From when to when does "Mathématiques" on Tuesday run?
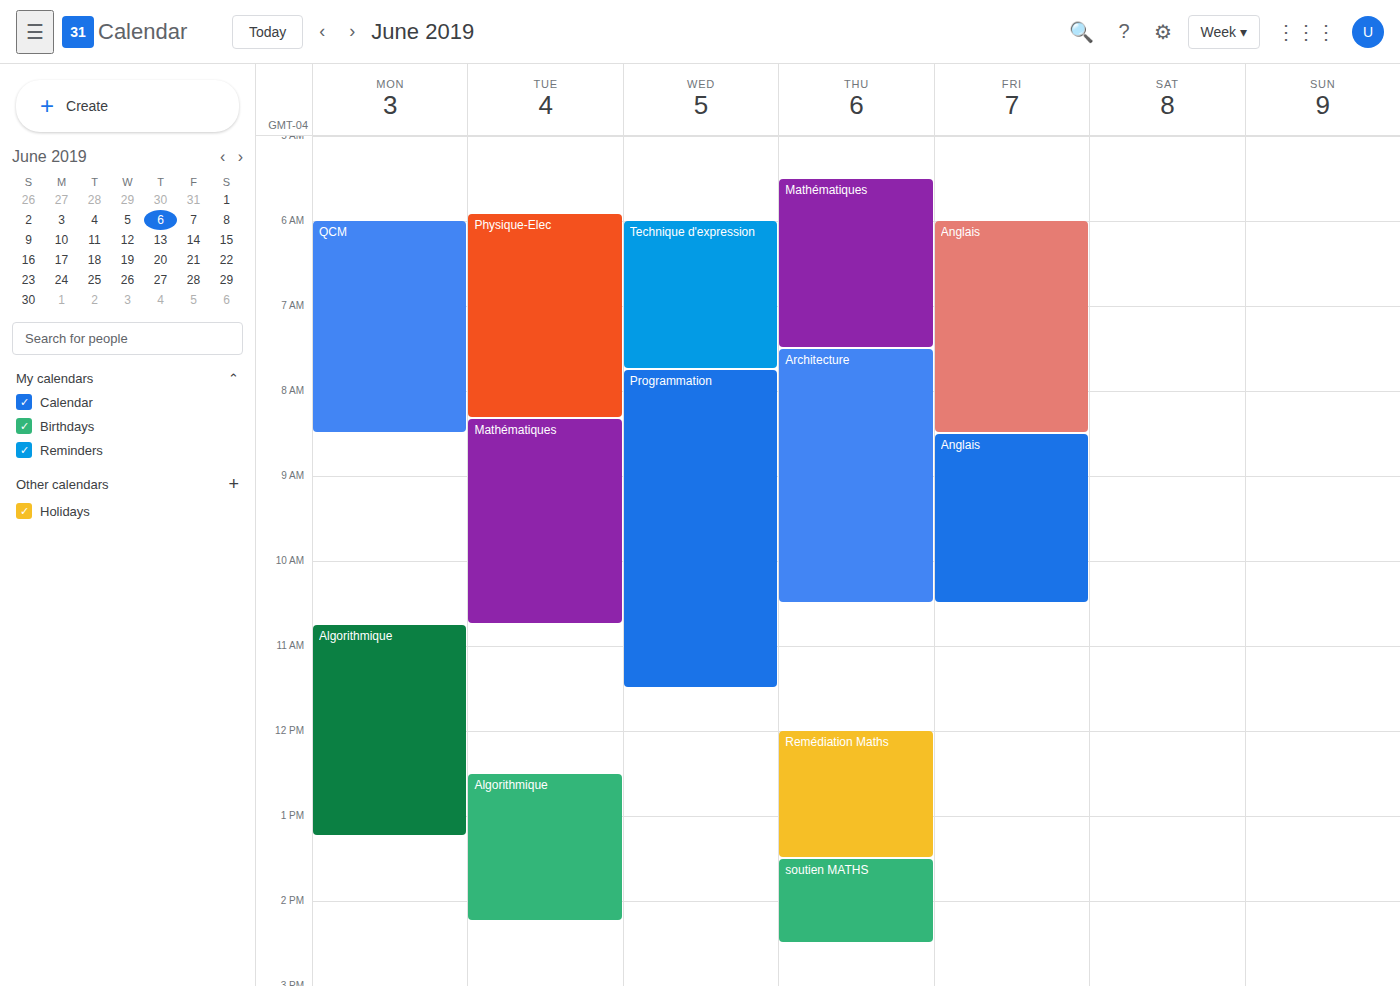
8:20 AM to 10:45 AM